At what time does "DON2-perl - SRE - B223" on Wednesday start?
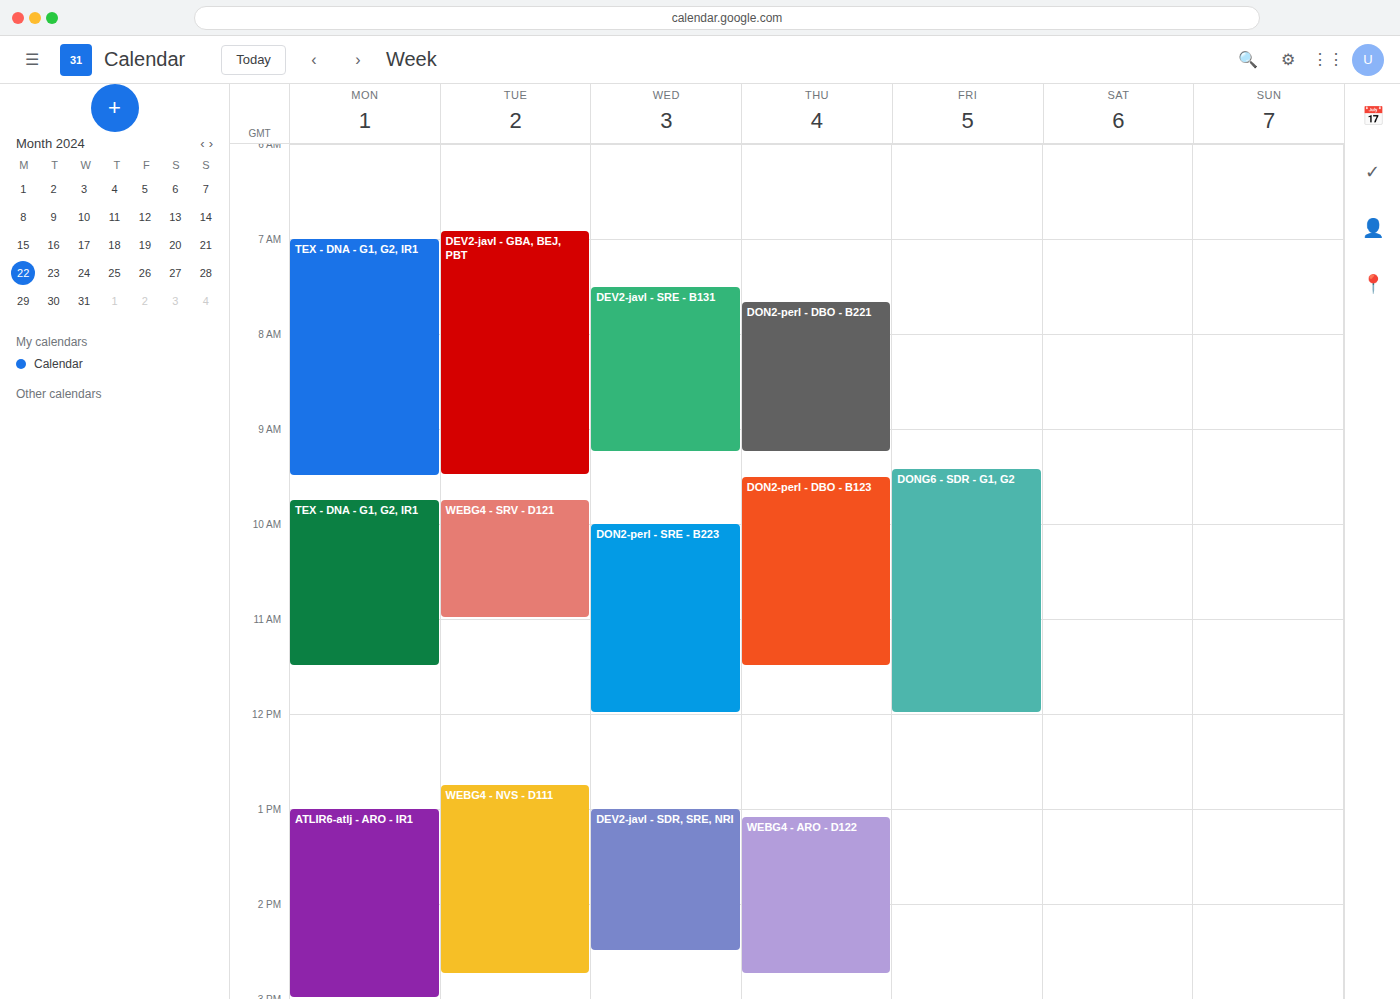
10:00 AM